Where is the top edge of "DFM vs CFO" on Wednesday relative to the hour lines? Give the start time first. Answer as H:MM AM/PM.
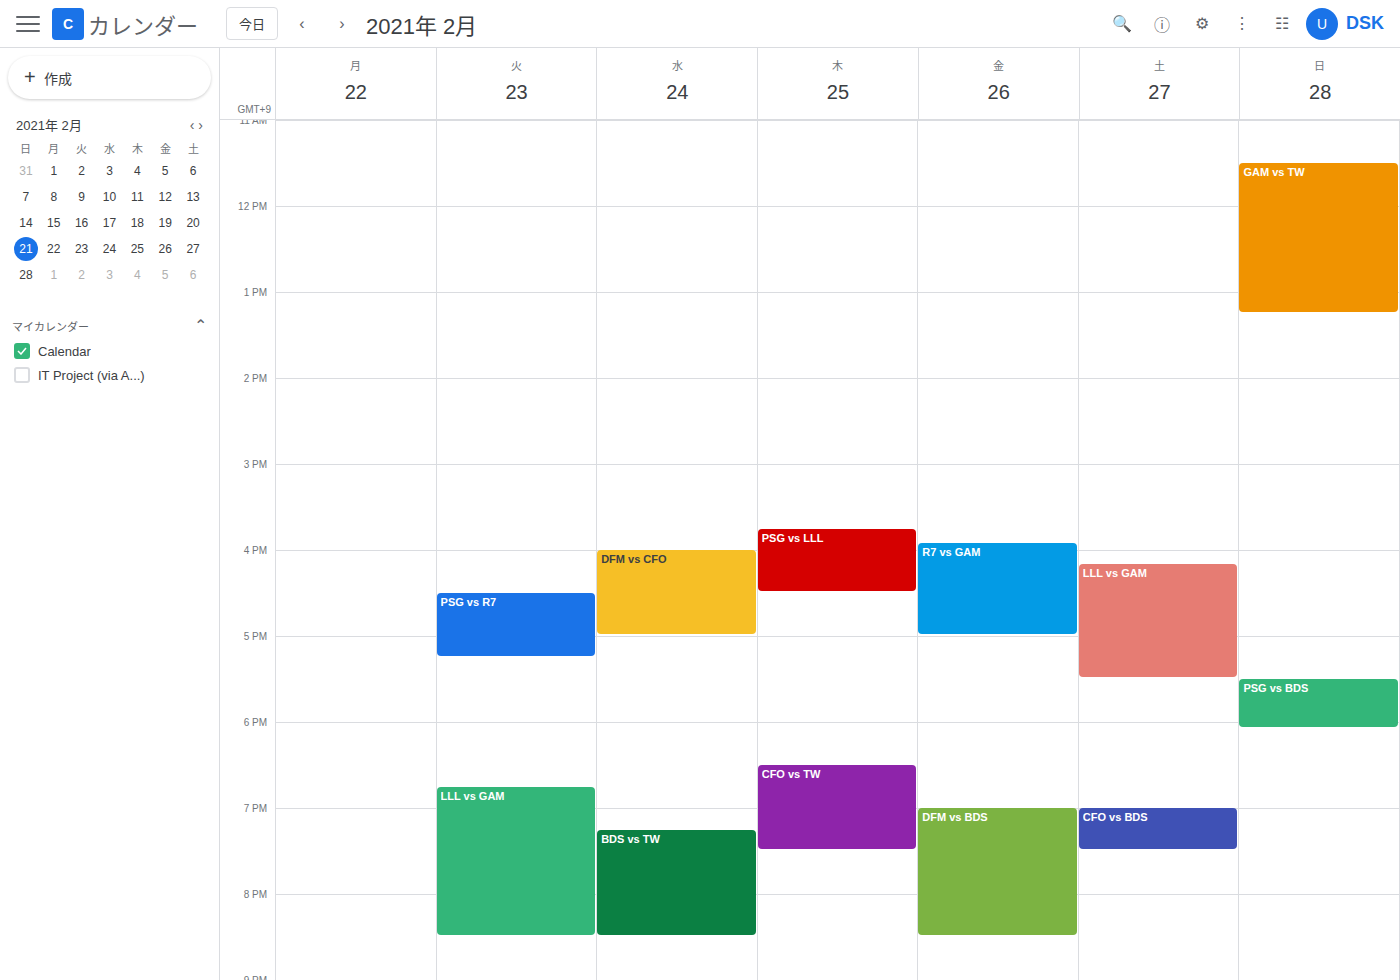
4:00 PM -- exactly on the 4 PM line.